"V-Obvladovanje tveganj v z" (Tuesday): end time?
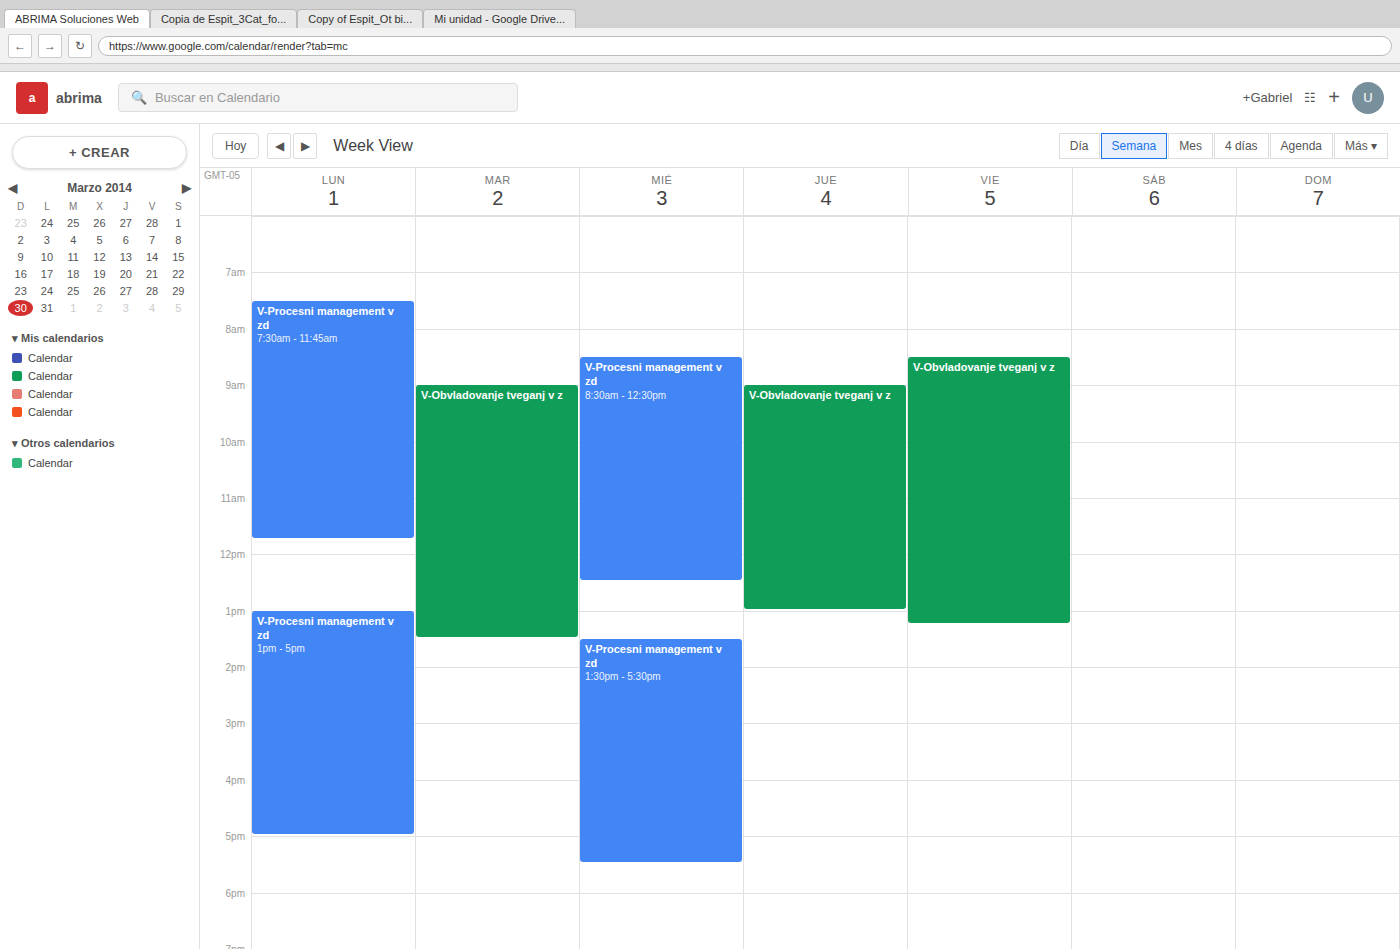
1:30 PM